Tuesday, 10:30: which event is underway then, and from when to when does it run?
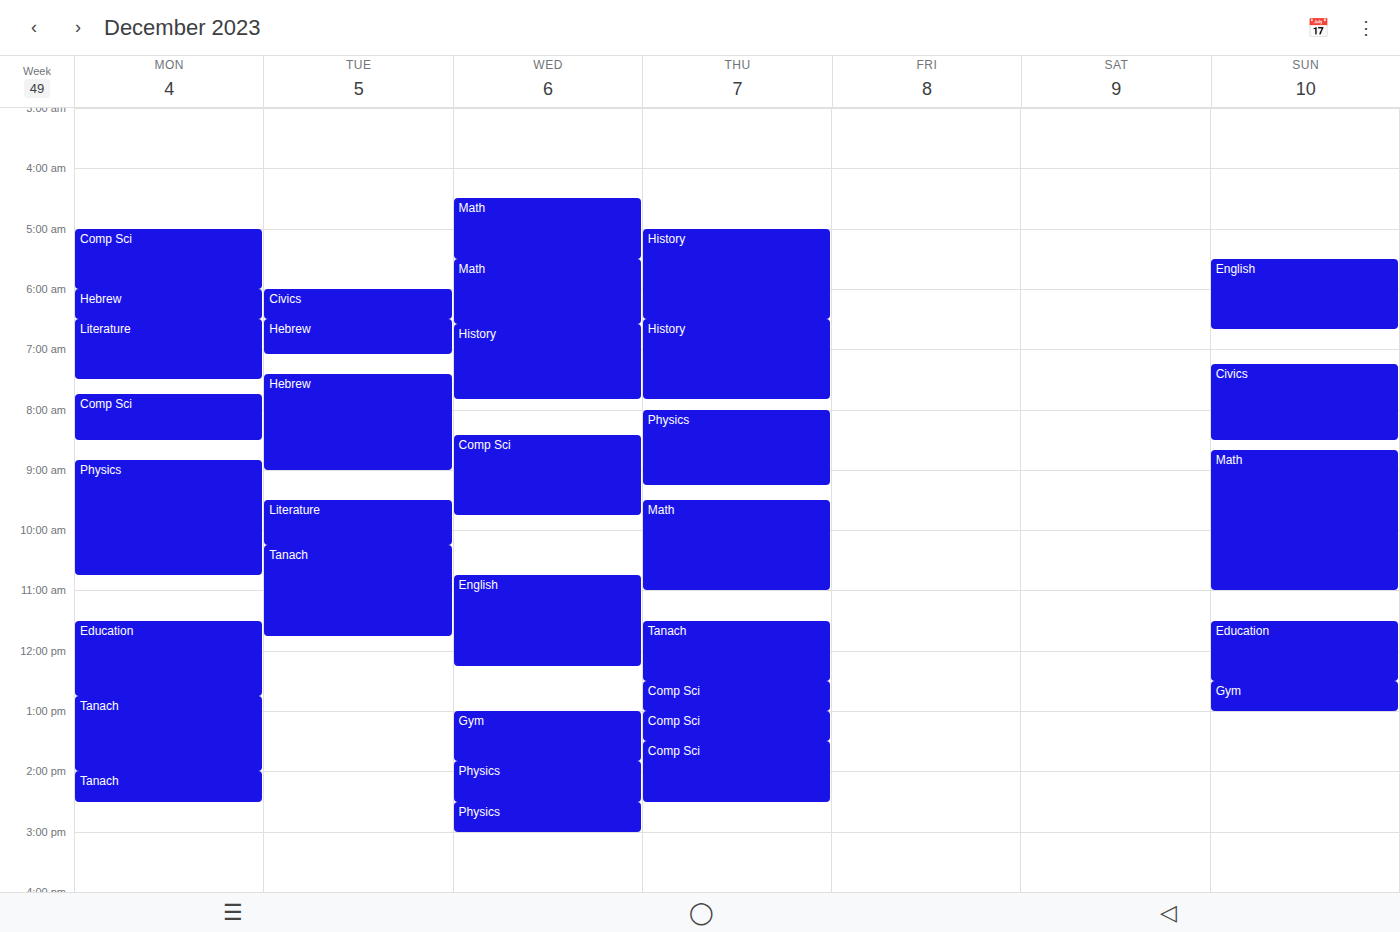
"Tanach", 10:15 to 11:45